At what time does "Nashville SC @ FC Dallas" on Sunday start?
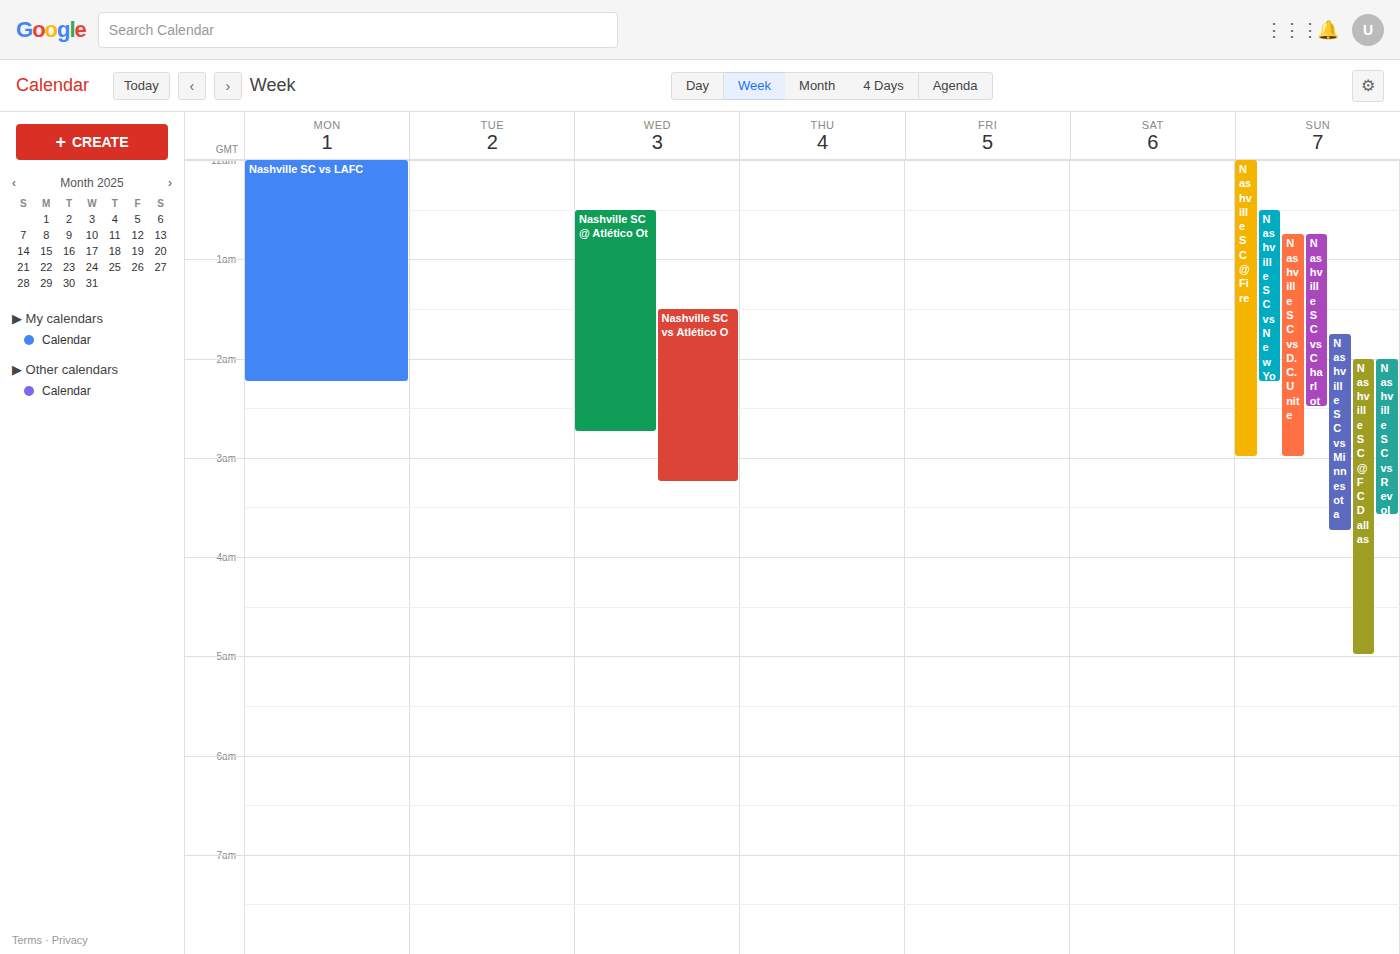
2:00 AM